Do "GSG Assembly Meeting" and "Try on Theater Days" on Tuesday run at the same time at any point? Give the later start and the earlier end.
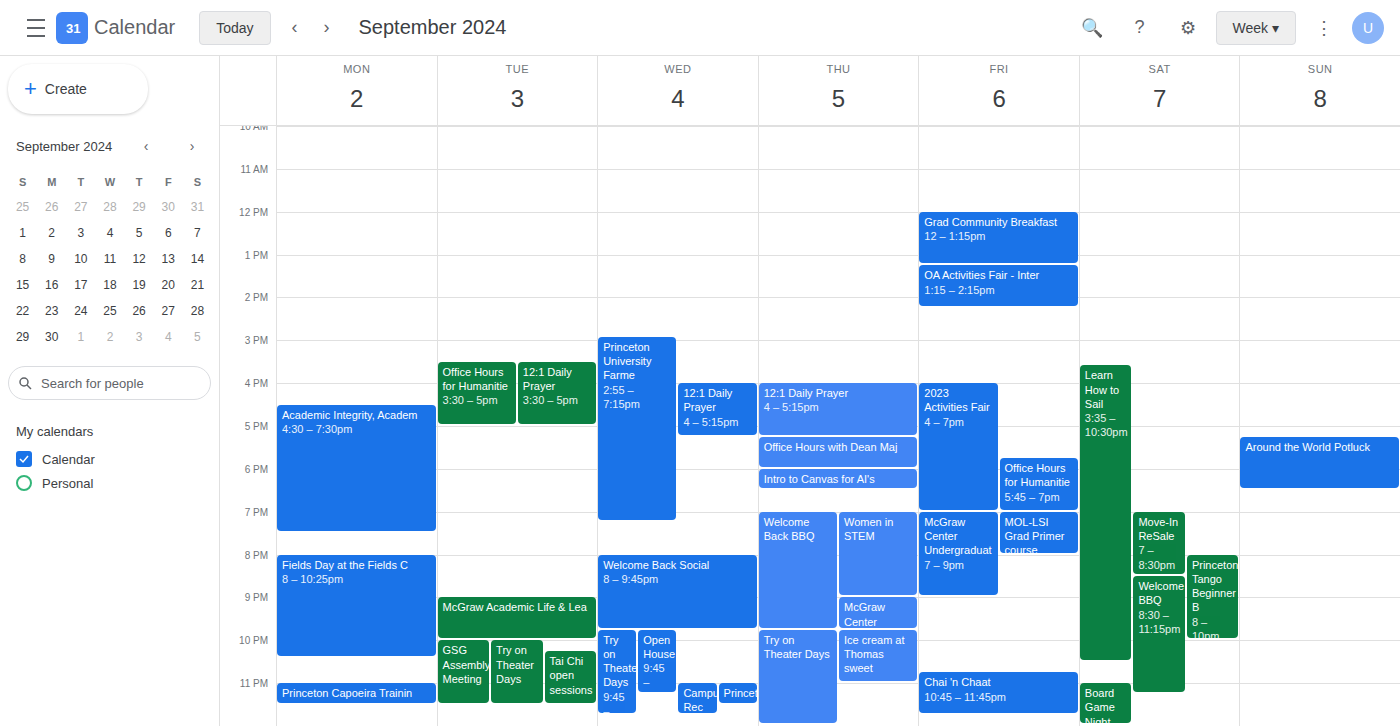
"GSG Assembly Meeting" runs 10:00 PM to 11:30 PM, inside "Try on Theater Days" -- they overlap.